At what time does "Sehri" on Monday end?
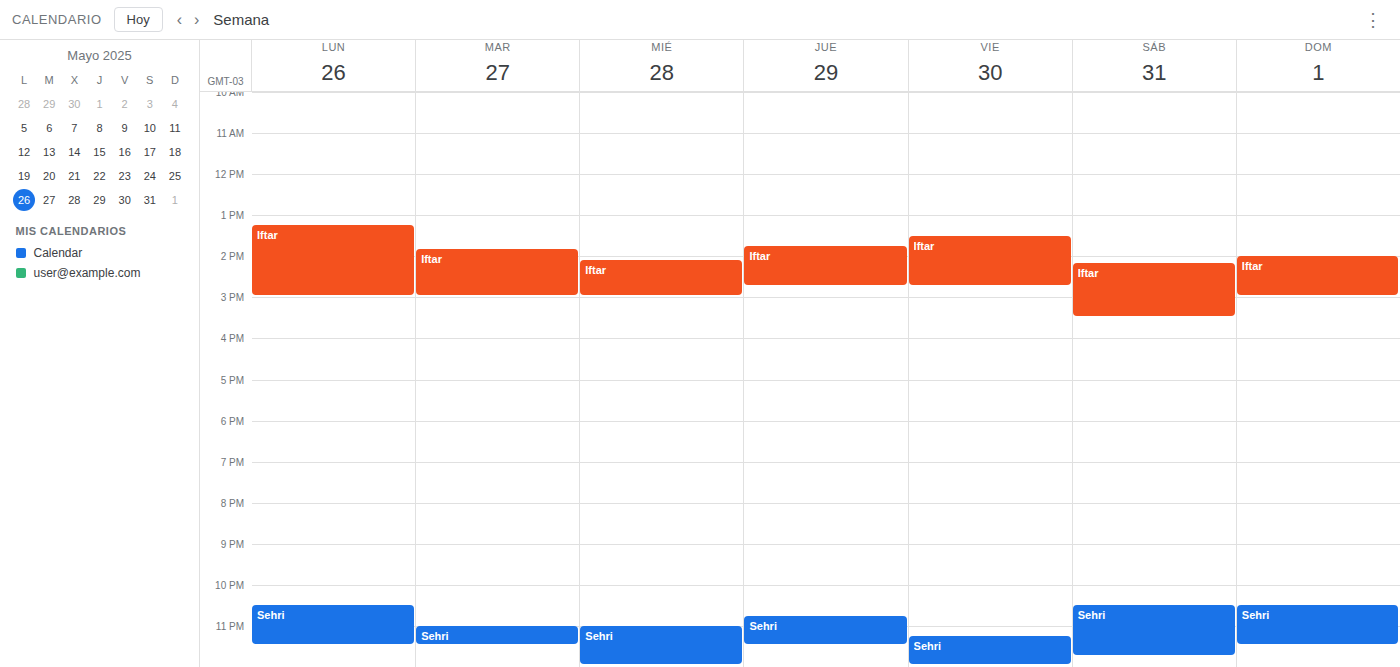
11:30 PM